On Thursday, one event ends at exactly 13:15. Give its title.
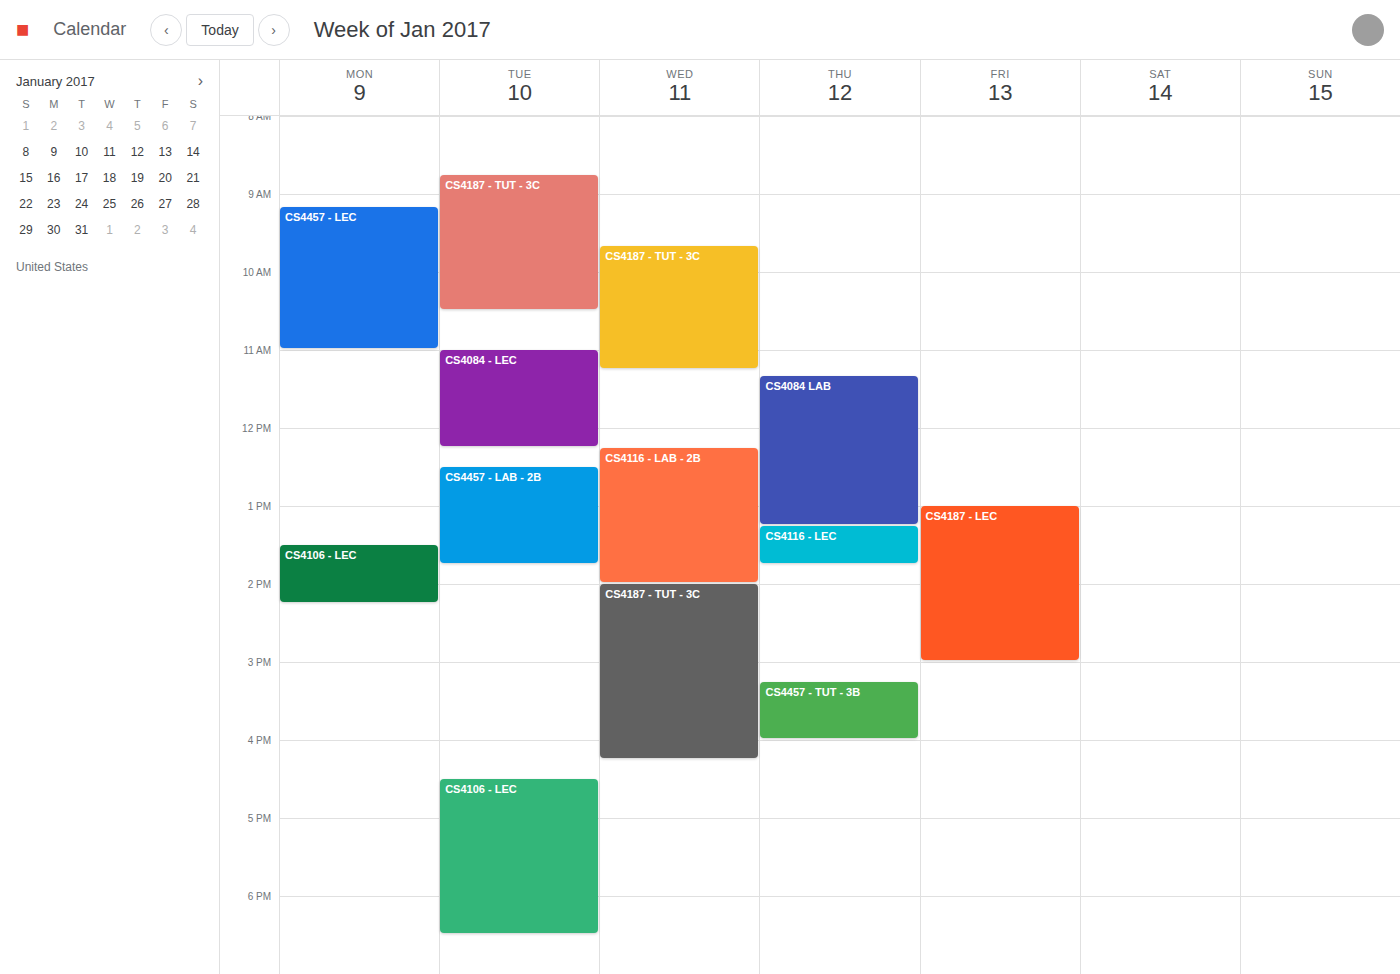
"CS4084 LAB"